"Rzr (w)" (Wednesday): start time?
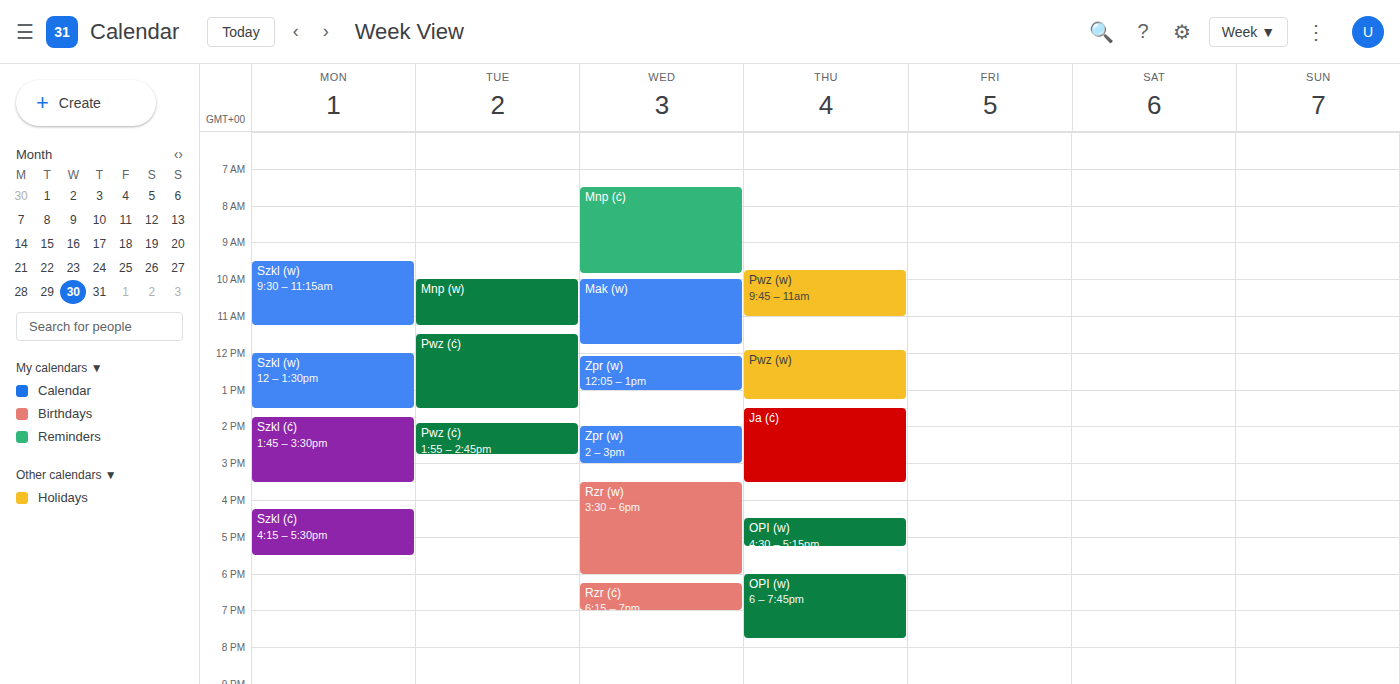
3:30 PM